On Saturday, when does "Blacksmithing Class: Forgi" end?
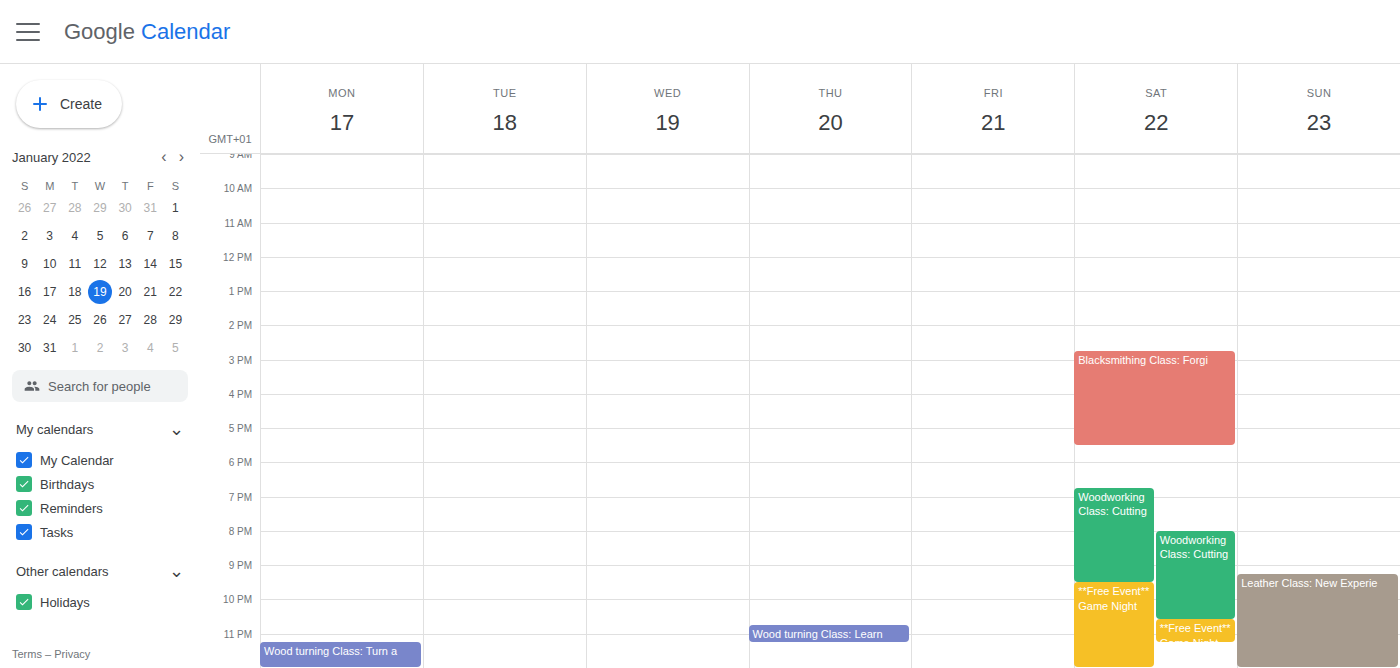
5:30 PM